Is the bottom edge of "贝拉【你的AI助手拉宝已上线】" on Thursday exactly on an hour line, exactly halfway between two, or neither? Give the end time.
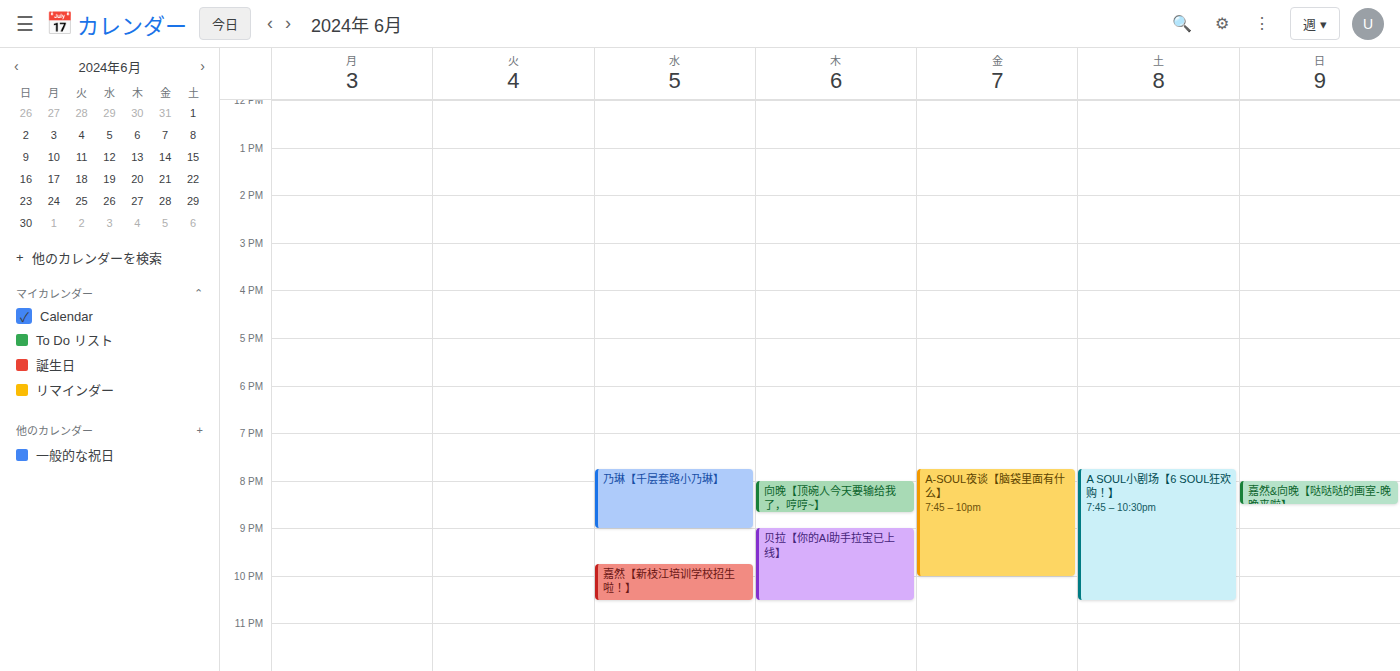
22:30 -- halfway between the 22:00 and 23:00 lines.